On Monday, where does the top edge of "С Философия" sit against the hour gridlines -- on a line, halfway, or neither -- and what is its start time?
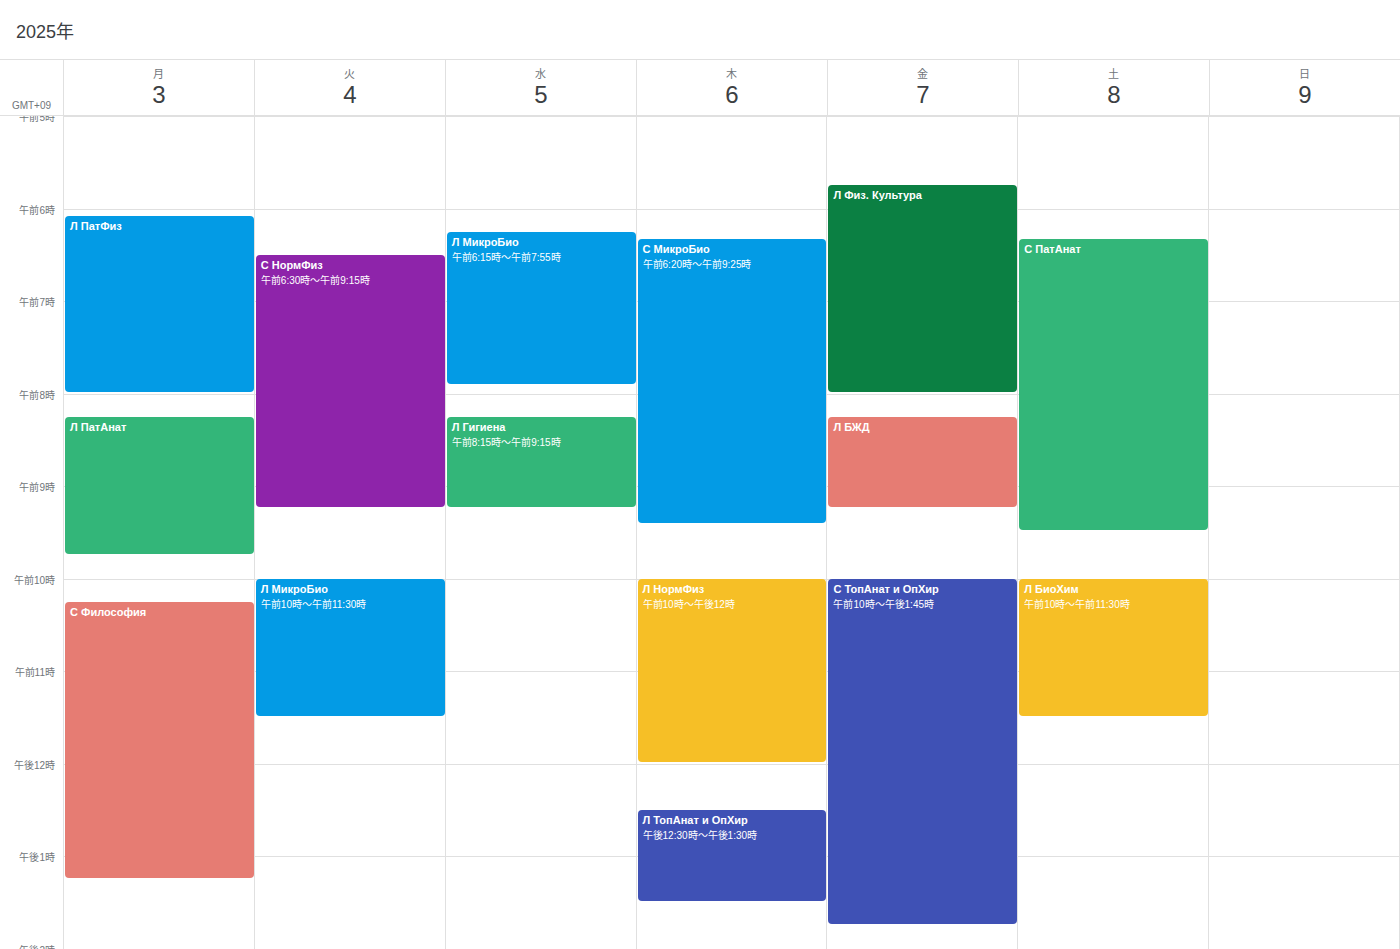
10:15 AM -- neither: a quarter of the way from the 10 AM line to the 11 AM line.